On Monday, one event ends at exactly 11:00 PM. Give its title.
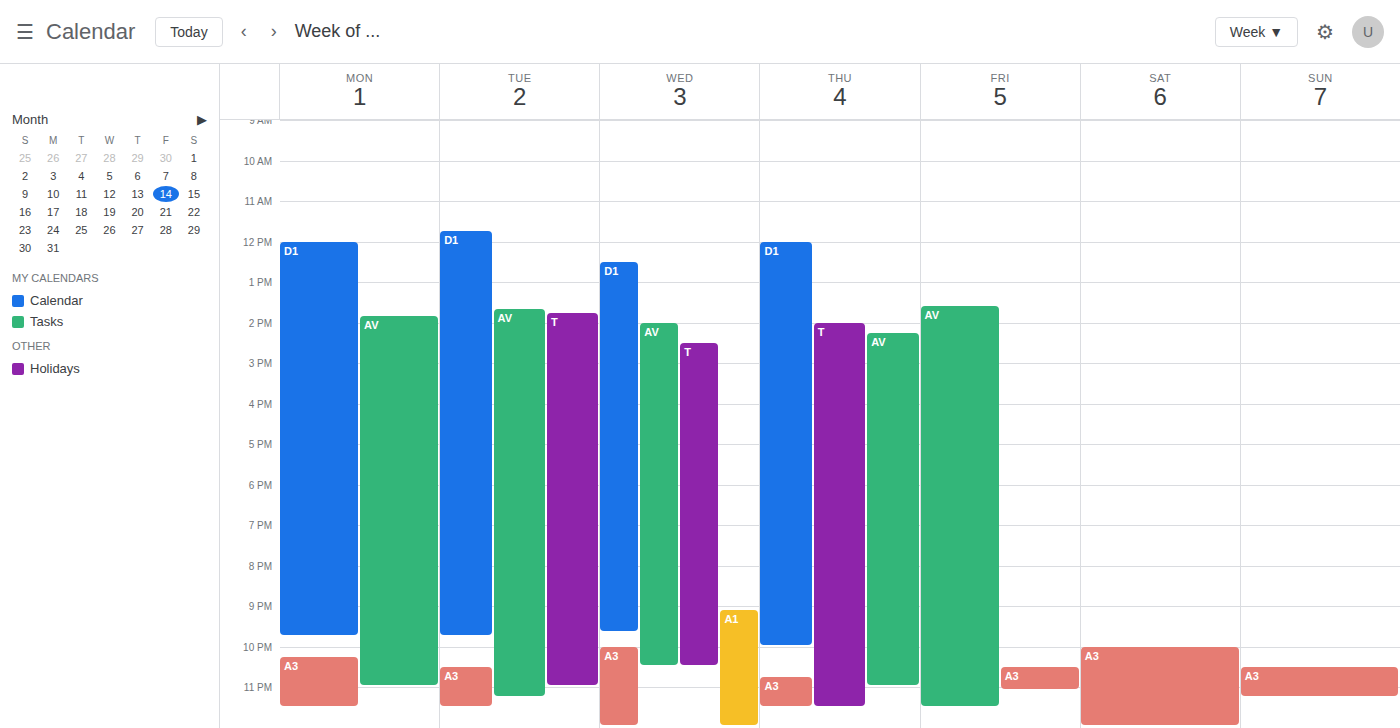
"AV"